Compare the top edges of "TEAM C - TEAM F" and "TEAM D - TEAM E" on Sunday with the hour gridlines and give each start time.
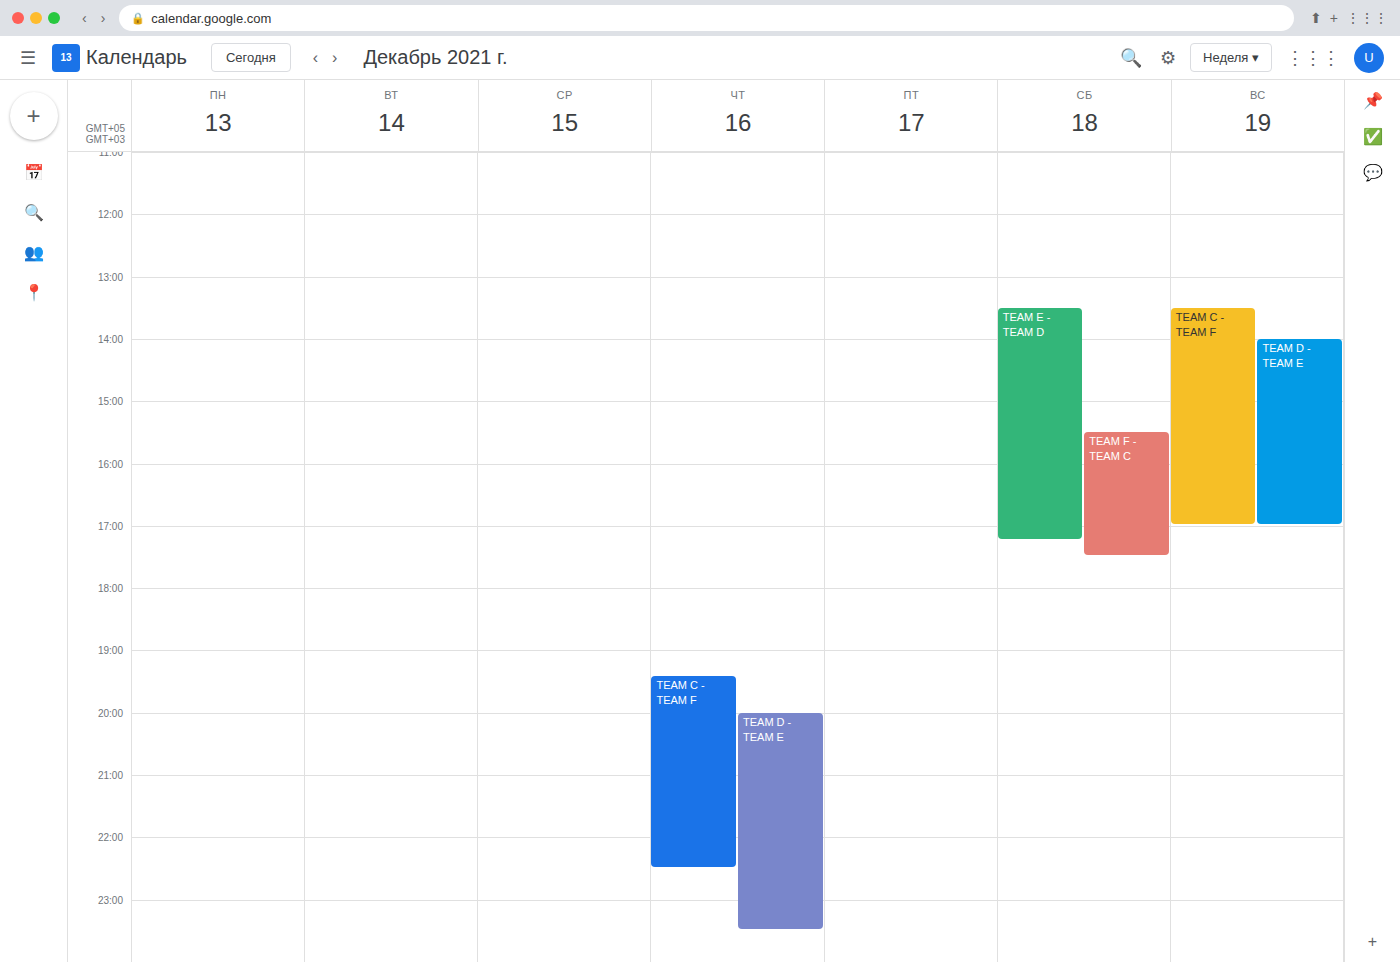
"TEAM C - TEAM F": 1:30 PM, halfway between the 1 PM and 2 PM lines. "TEAM D - TEAM E": 2:00 PM, exactly on the 2 PM line.